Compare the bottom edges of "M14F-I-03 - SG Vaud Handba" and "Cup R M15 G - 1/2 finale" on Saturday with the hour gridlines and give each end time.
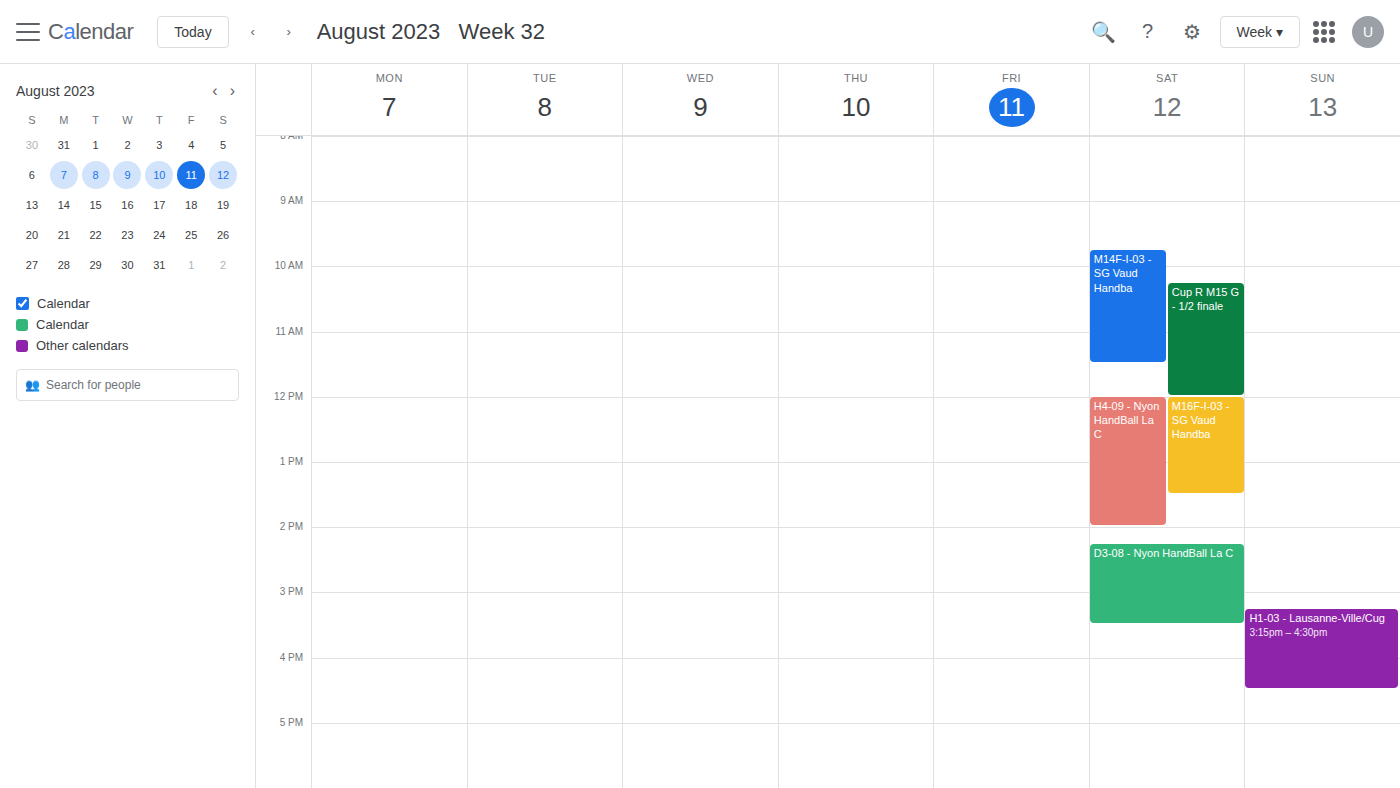
"M14F-I-03 - SG Vaud Handba": 11:30 AM, halfway between the 11 AM and 12 PM lines. "Cup R M15 G - 1/2 finale": 12:00 PM, exactly on the 12 PM line.